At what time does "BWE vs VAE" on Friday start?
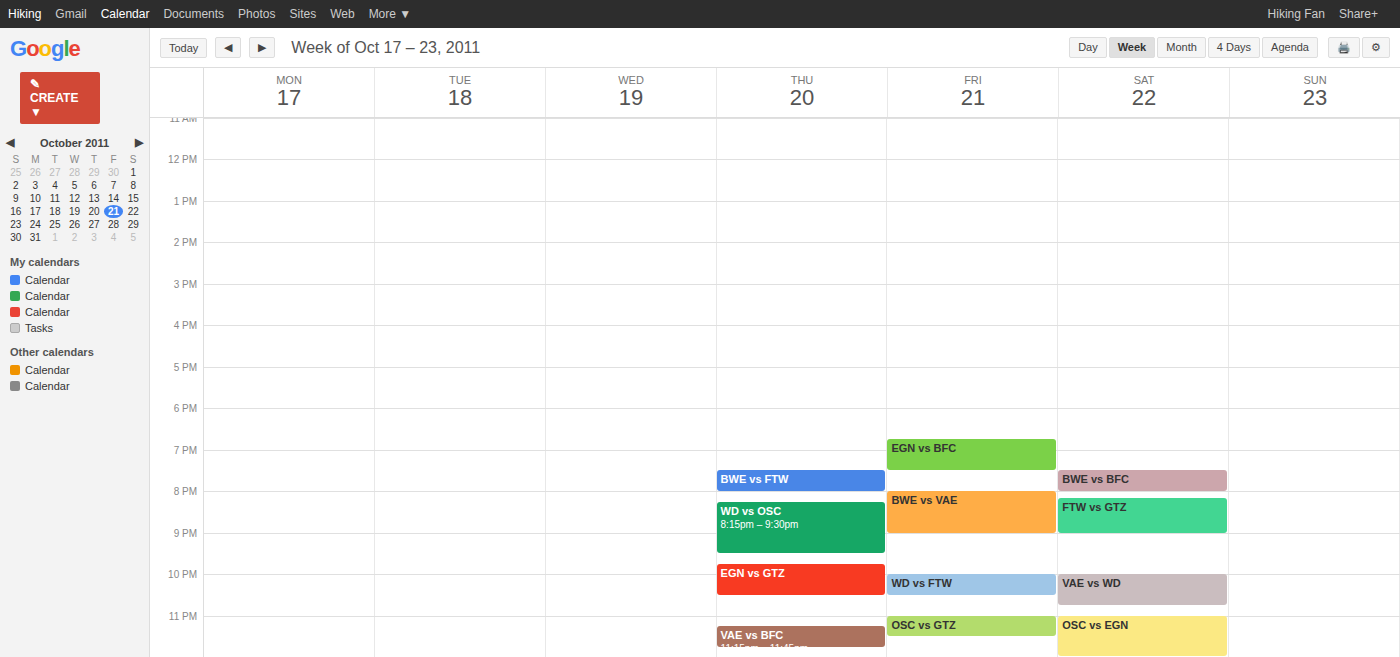
8:00 PM